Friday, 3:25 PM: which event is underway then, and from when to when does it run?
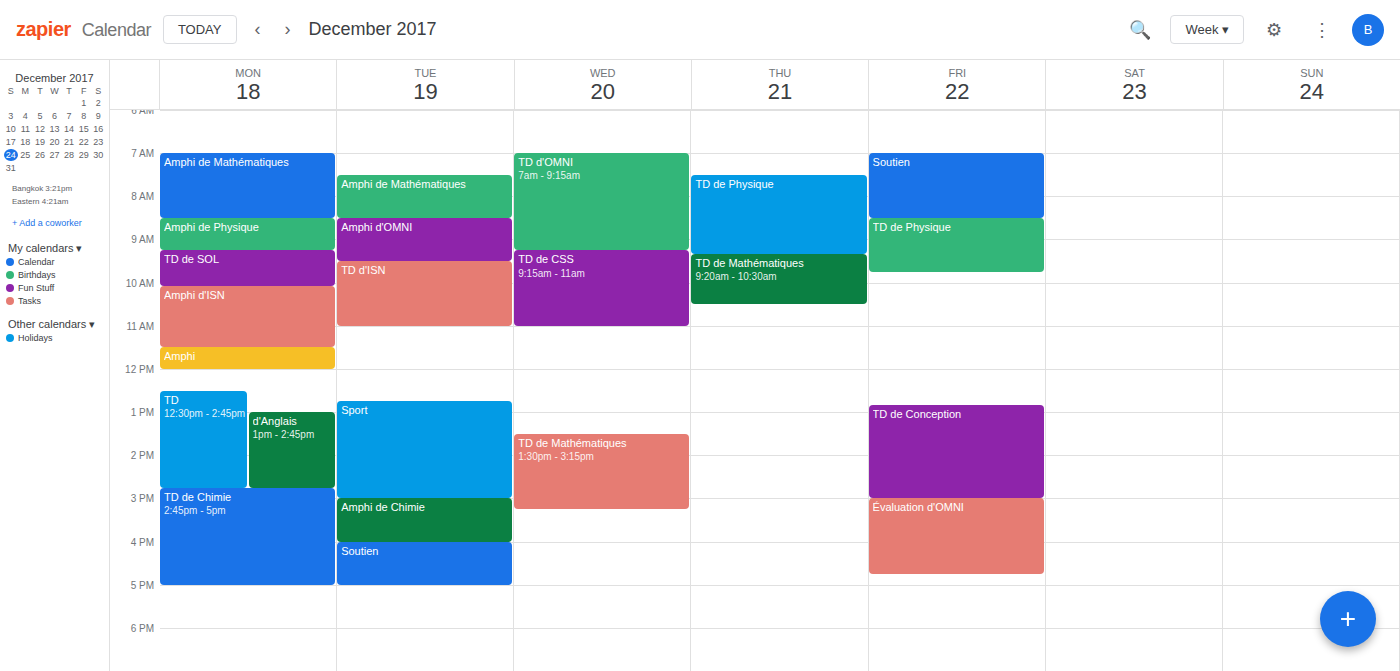
"Évaluation d'OMNI", 3:00 PM to 4:45 PM